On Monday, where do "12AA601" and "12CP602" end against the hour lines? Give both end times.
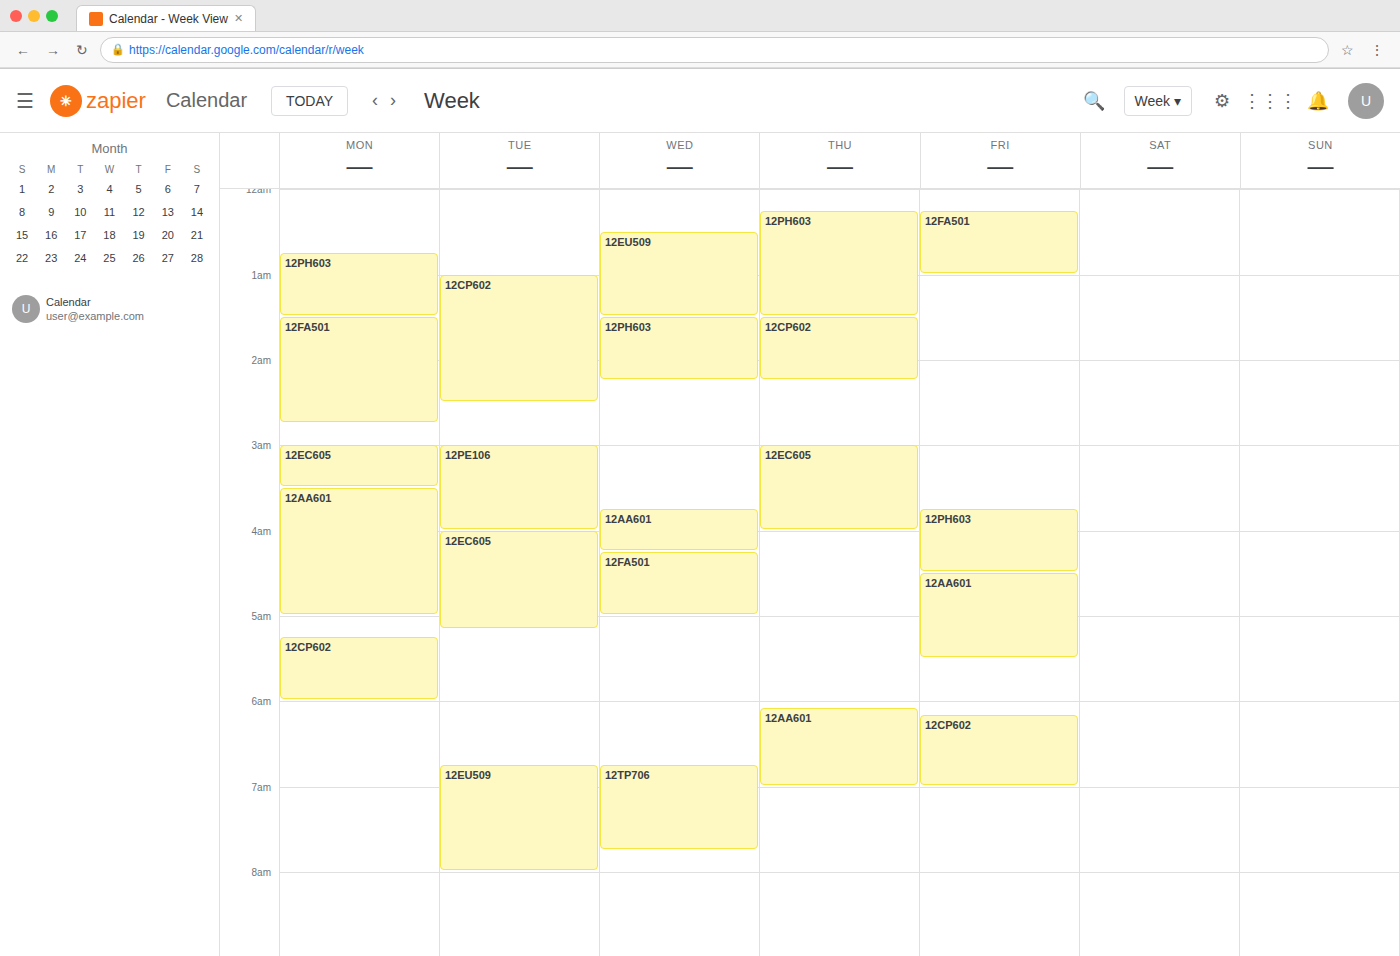
"12AA601": 05:00, exactly on the 05:00 line. "12CP602": 06:00, exactly on the 06:00 line.